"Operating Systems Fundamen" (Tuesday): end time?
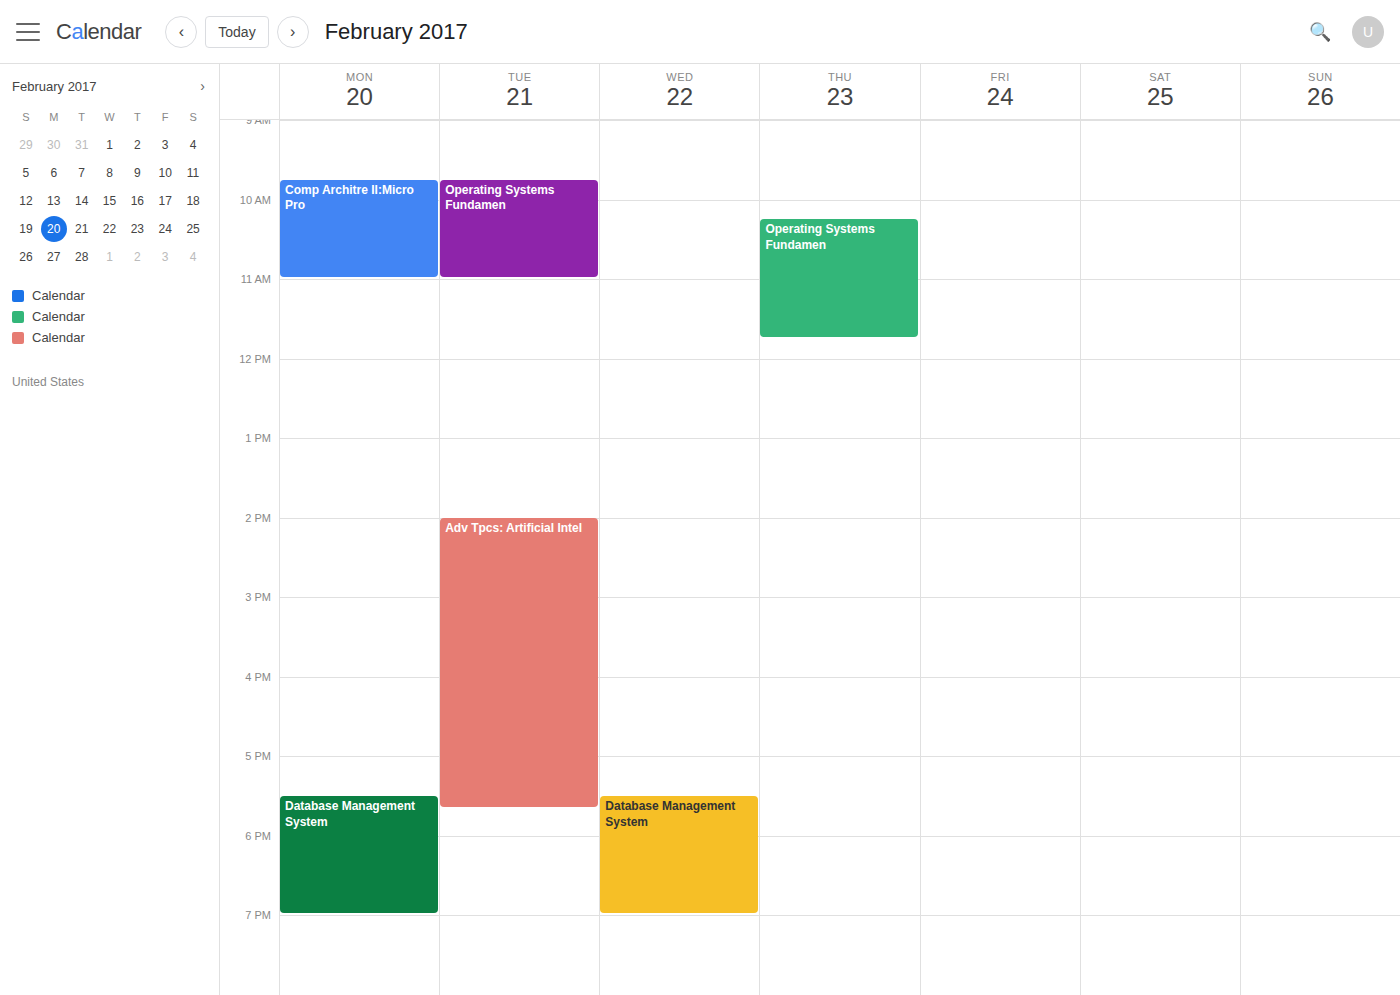
11:00 AM